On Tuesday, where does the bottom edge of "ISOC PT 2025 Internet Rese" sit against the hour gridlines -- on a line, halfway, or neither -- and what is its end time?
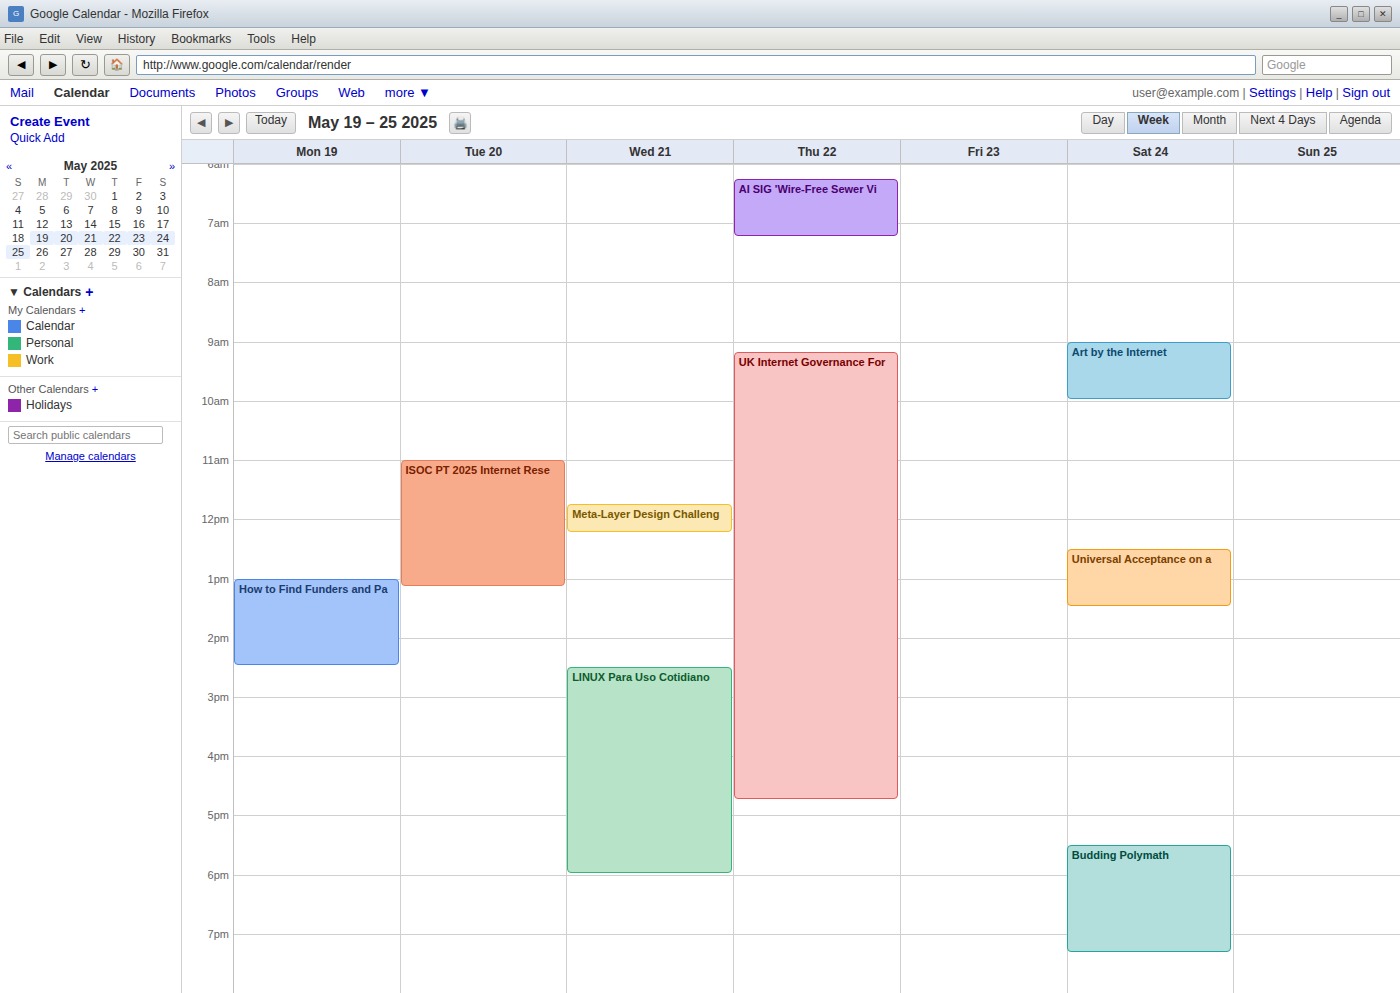
1:10 PM -- neither: 10 minutes below the 1 PM line and 50 minutes above the 2 PM line.